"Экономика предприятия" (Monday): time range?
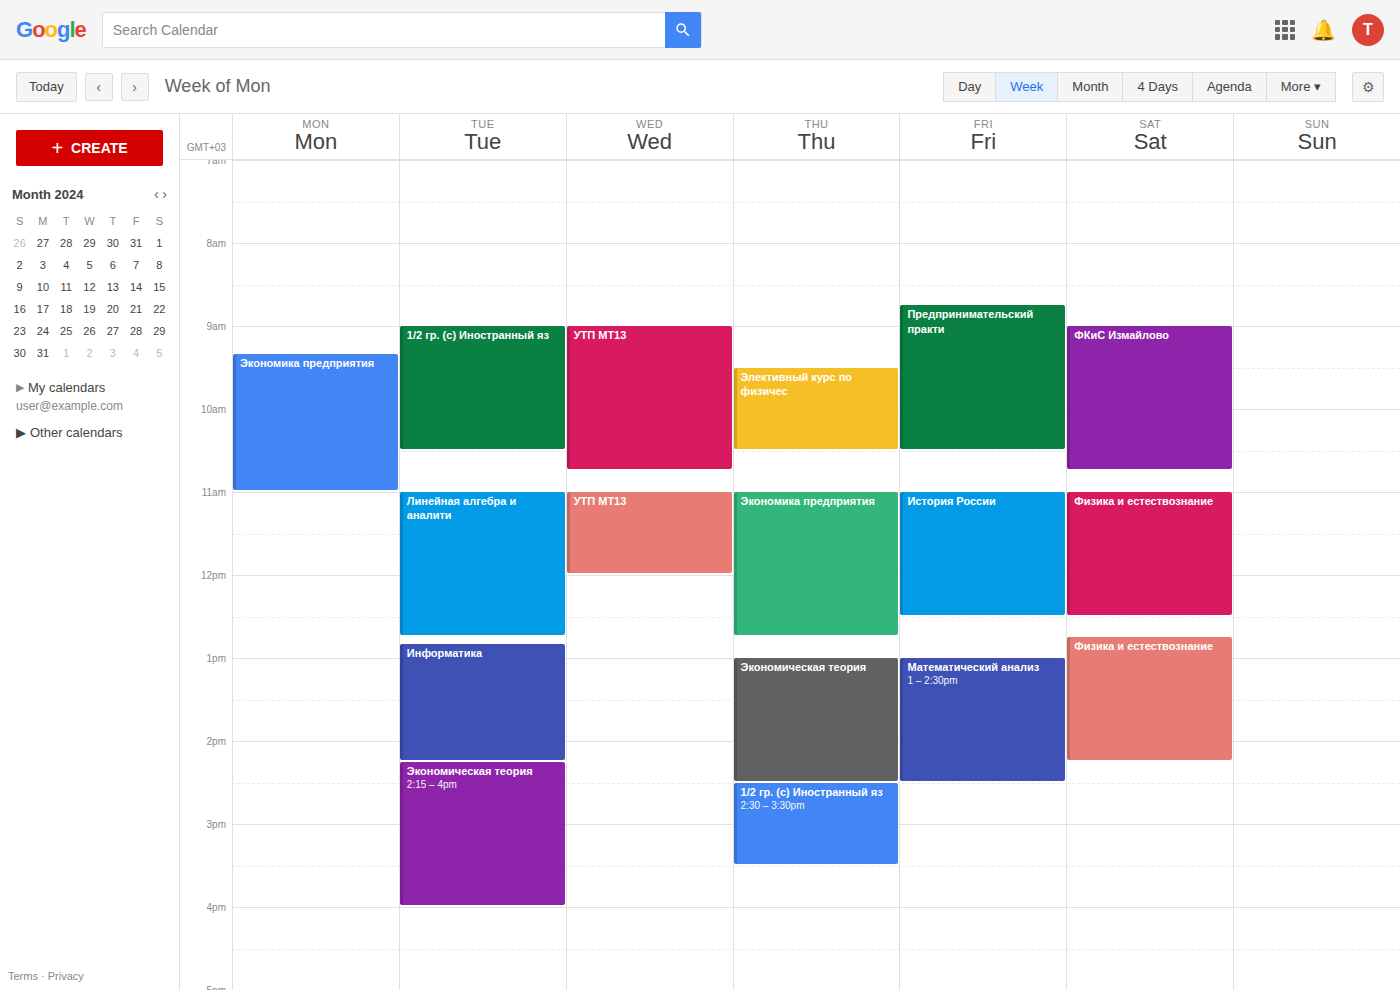
09:20 to 11:00